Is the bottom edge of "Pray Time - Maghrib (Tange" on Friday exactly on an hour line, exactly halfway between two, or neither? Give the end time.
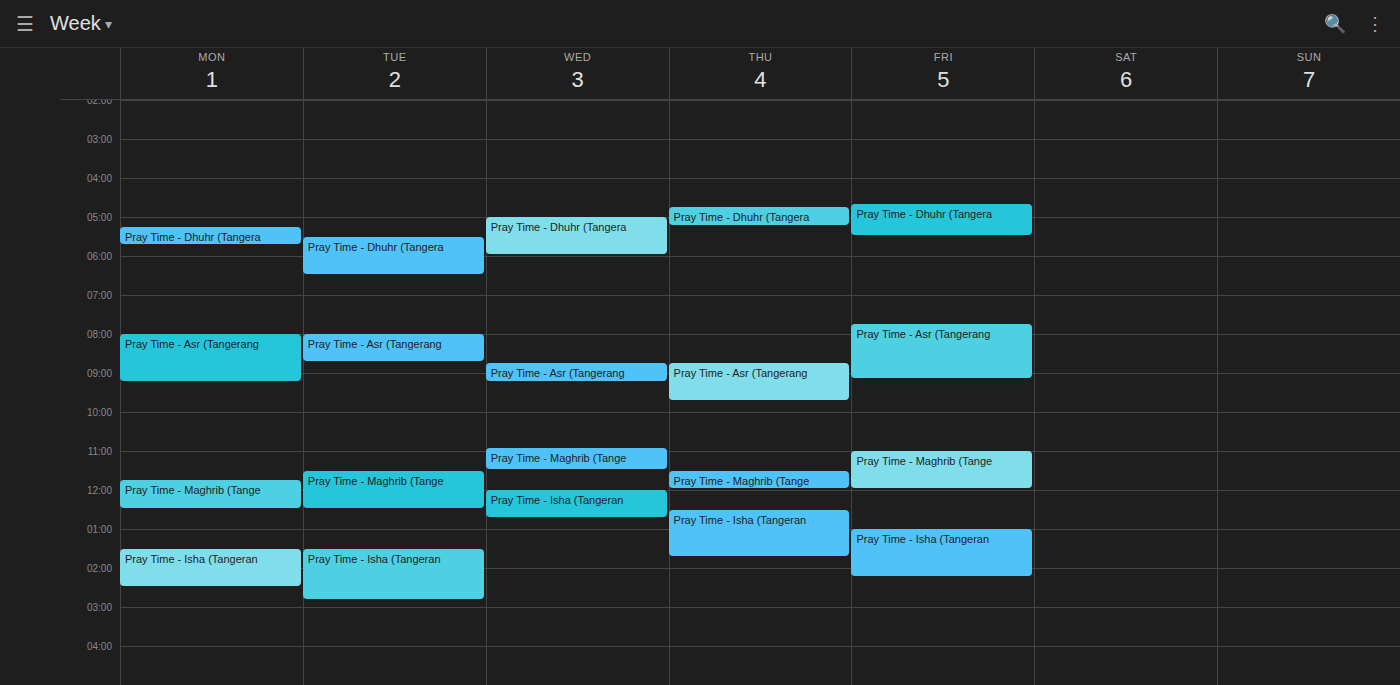
12:00 PM -- exactly on the 12 PM line.